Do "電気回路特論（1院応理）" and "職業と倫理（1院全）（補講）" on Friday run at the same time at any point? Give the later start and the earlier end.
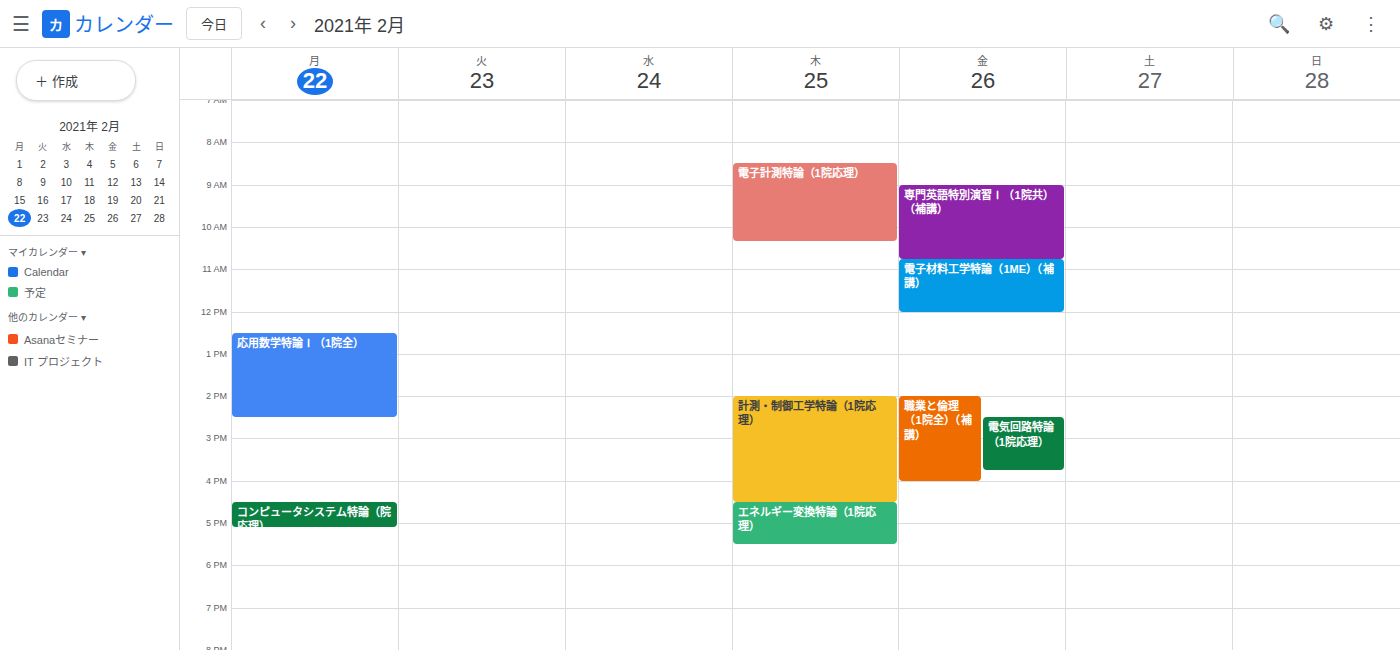
"電気回路特論（1院応理）" runs 2:30 PM to 3:45 PM, inside "職業と倫理（1院全）（補講）" -- they overlap.